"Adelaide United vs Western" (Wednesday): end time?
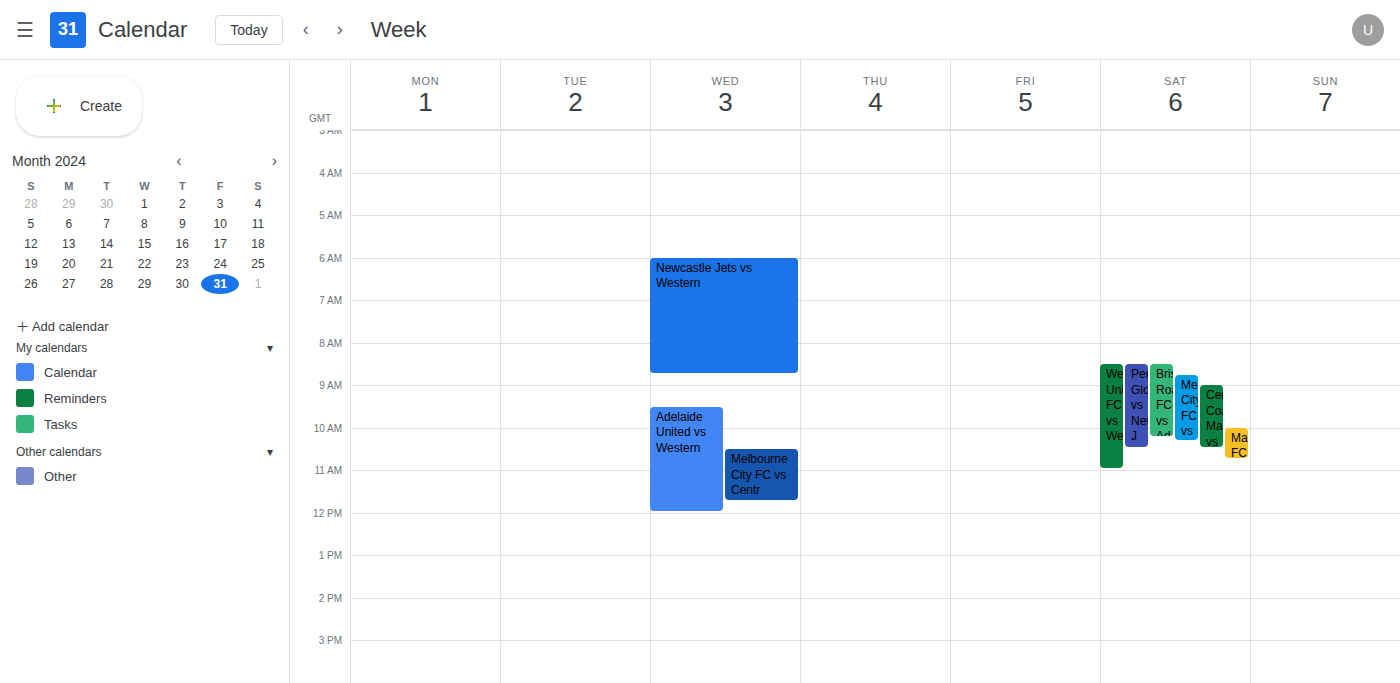
12:00 PM